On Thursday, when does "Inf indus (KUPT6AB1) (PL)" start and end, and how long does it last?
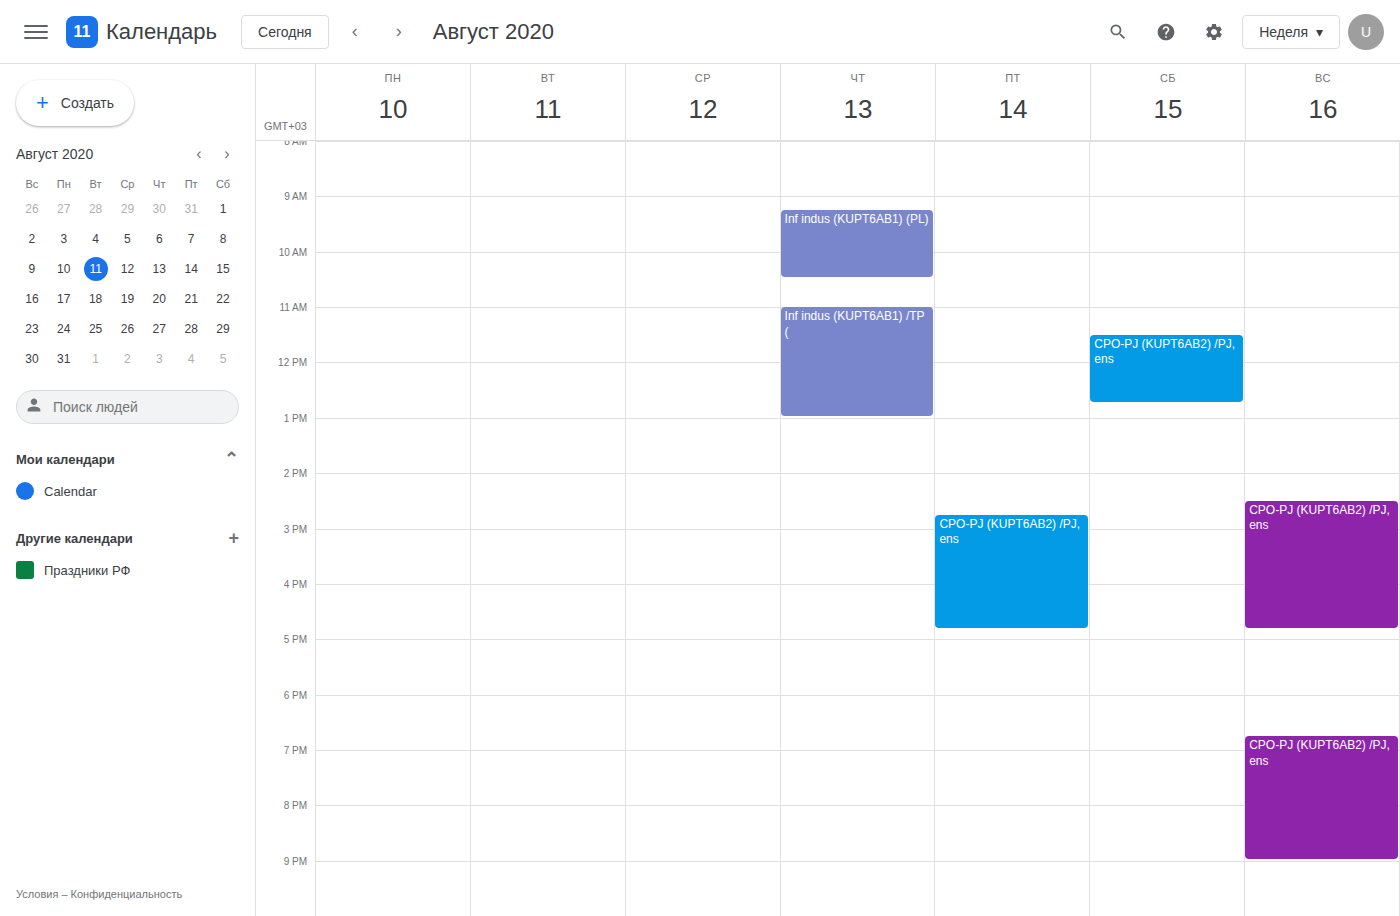
9:15 AM to 10:30 AM, 1 hour 15 minutes